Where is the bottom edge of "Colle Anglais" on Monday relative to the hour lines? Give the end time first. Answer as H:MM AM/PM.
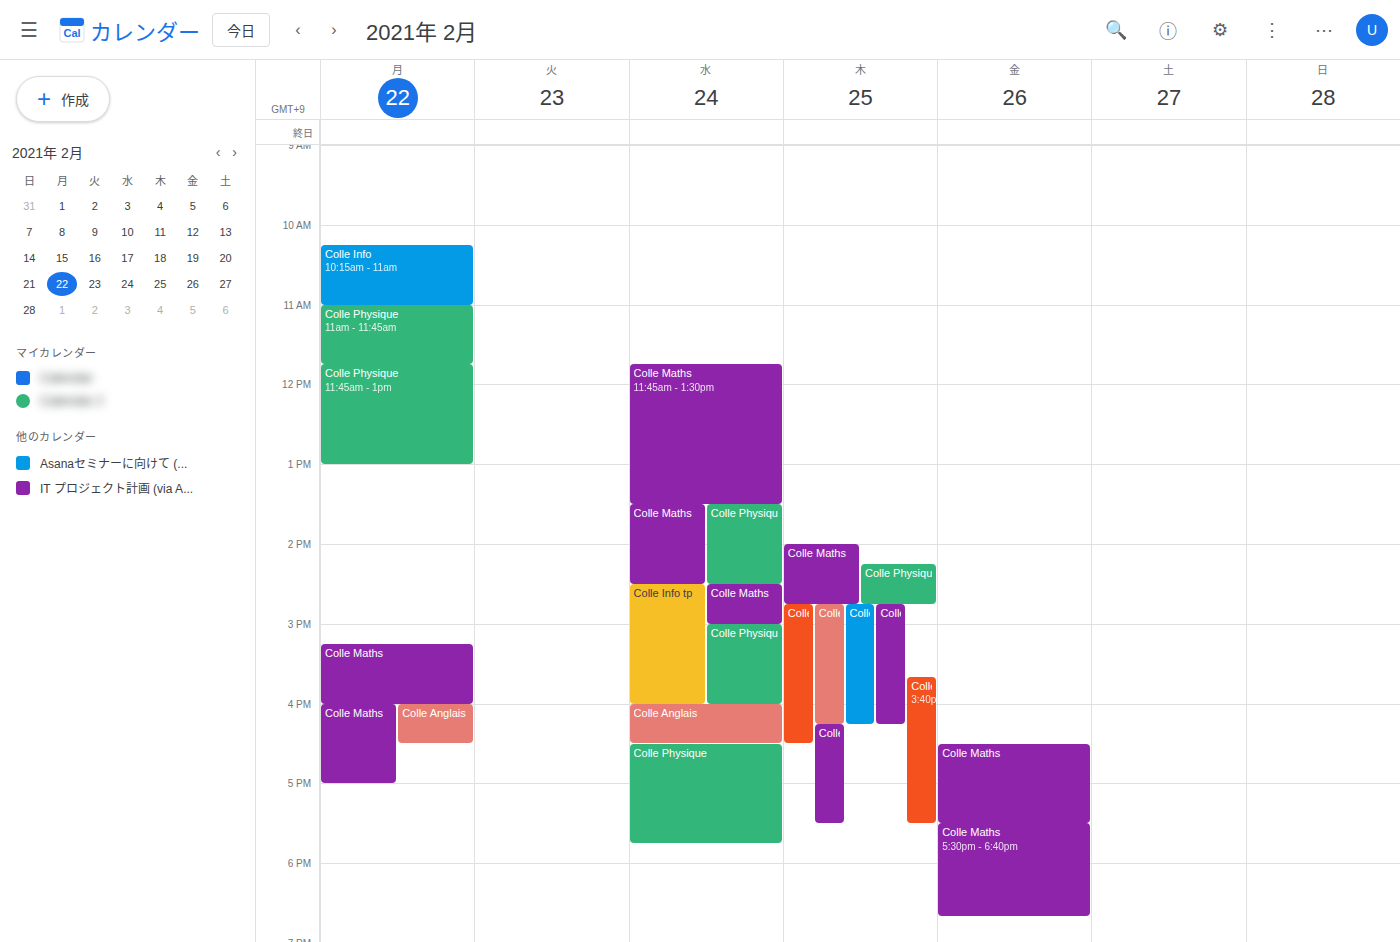
4:30 PM -- halfway between the 4 PM and 5 PM lines.